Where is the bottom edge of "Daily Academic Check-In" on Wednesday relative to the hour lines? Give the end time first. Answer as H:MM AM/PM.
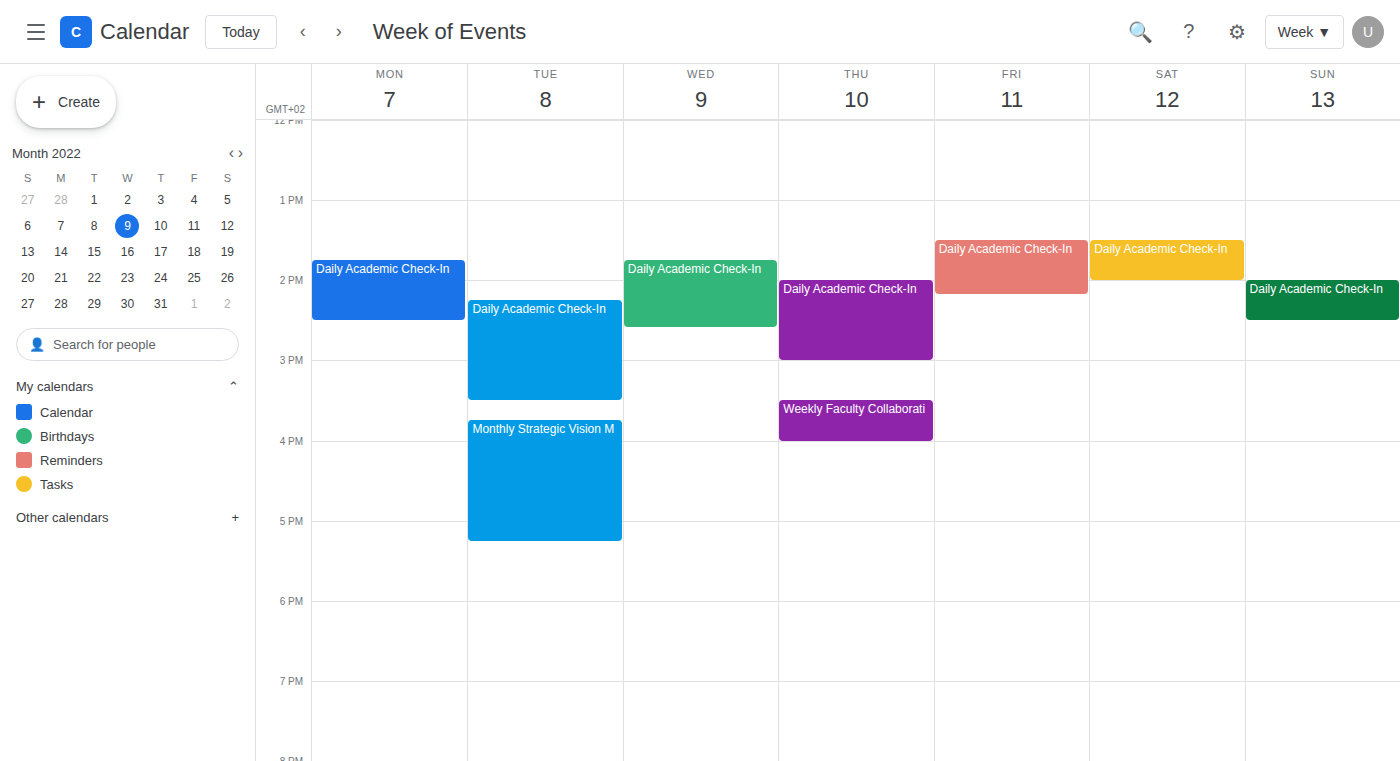
2:35 PM -- neither: 35 minutes below the 2 PM line and 25 minutes above the 3 PM line.